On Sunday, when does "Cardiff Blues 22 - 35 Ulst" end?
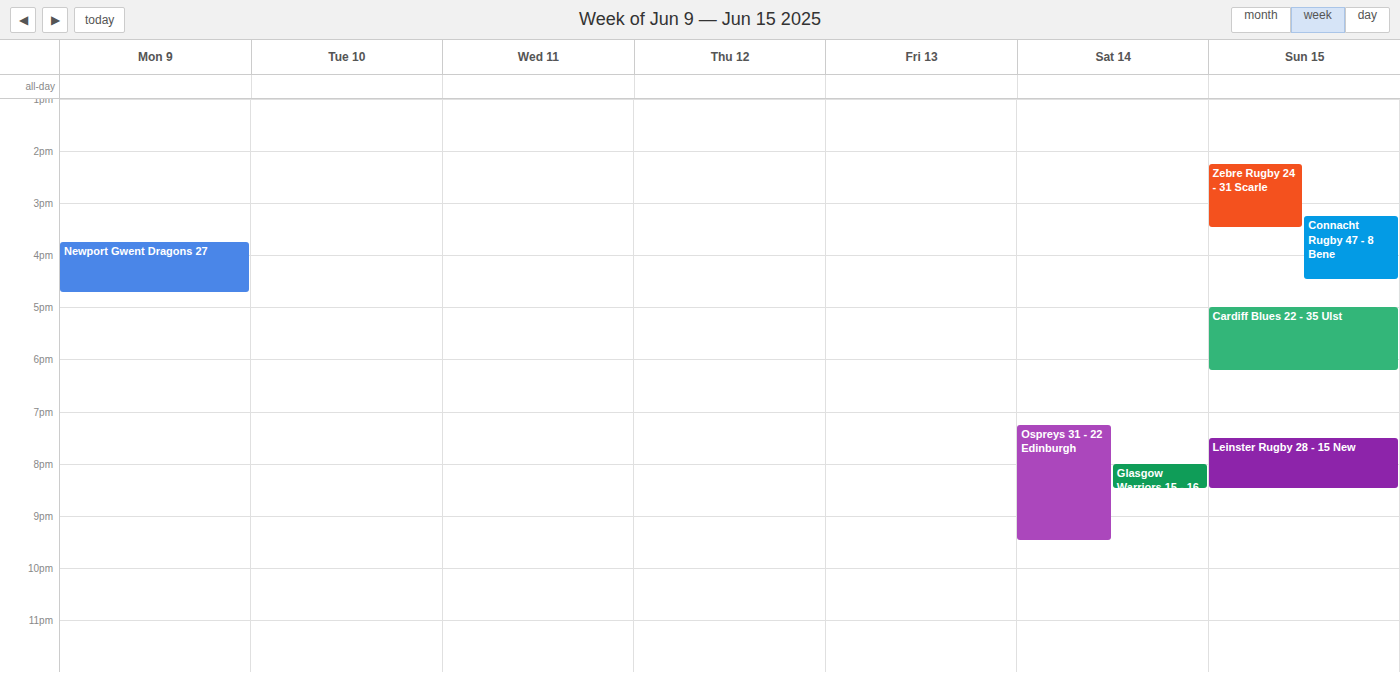
6:15 PM